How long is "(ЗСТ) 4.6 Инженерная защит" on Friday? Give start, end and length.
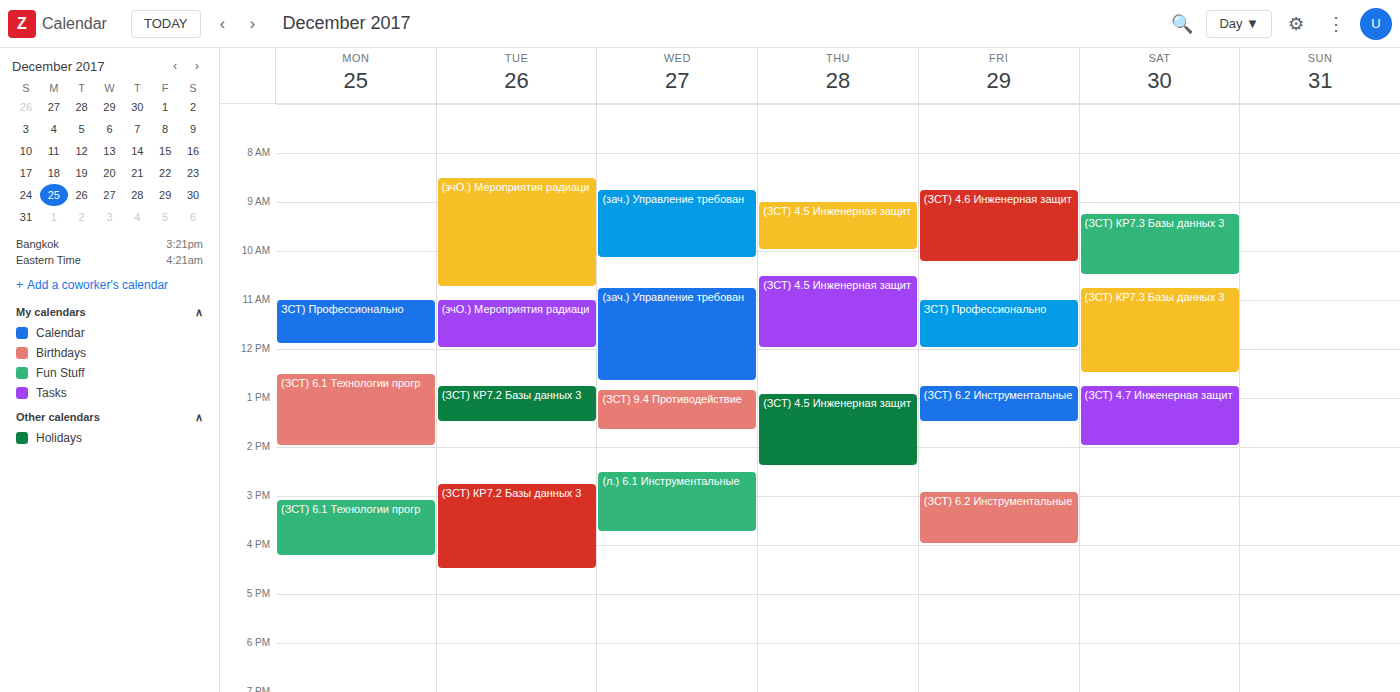
08:45 to 10:15, 1 hour 30 minutes